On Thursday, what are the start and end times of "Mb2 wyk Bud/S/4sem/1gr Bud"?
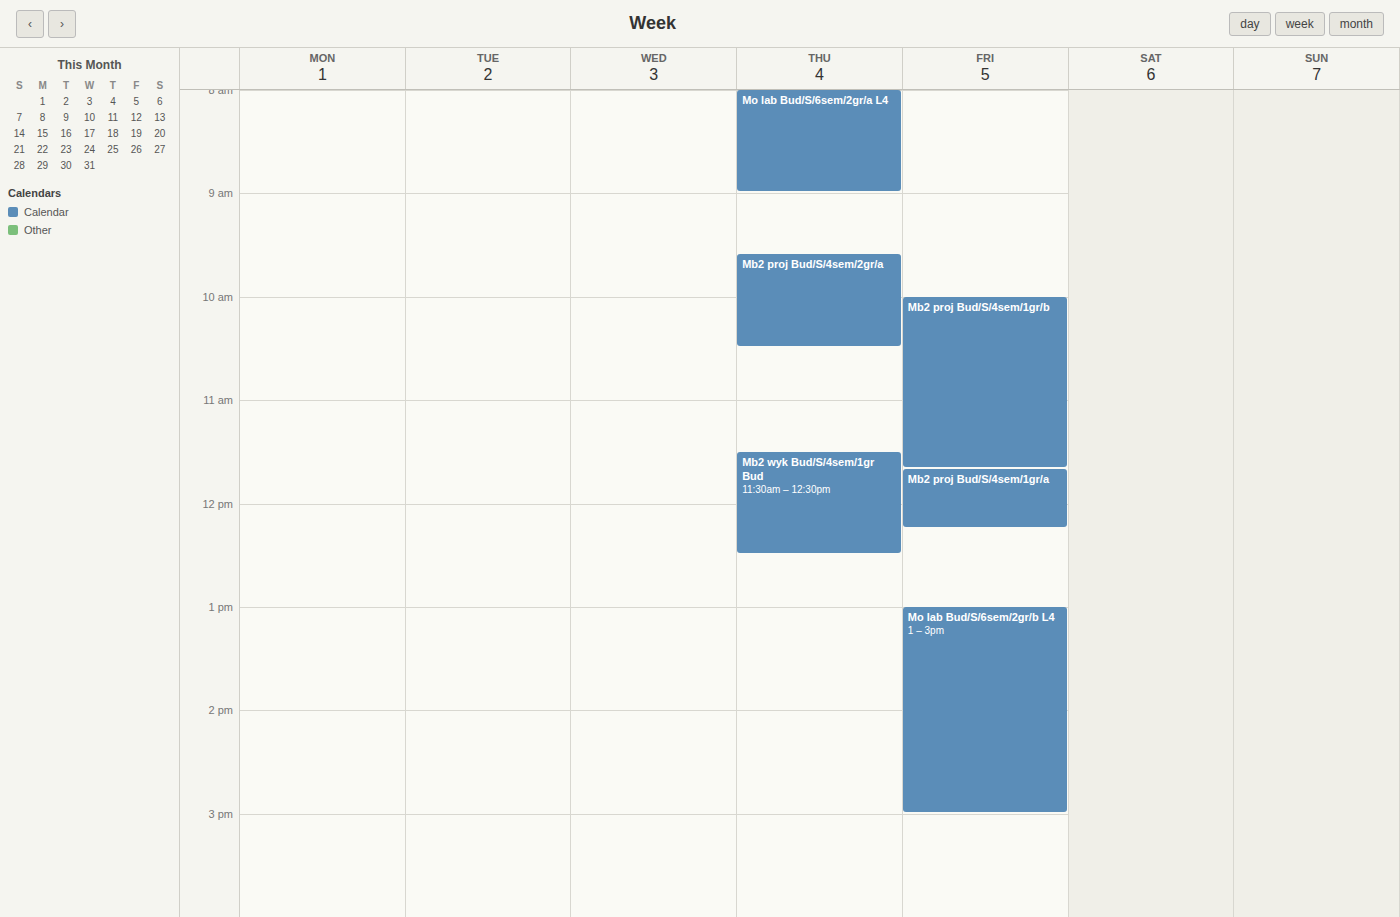
11:30 AM to 12:30 PM